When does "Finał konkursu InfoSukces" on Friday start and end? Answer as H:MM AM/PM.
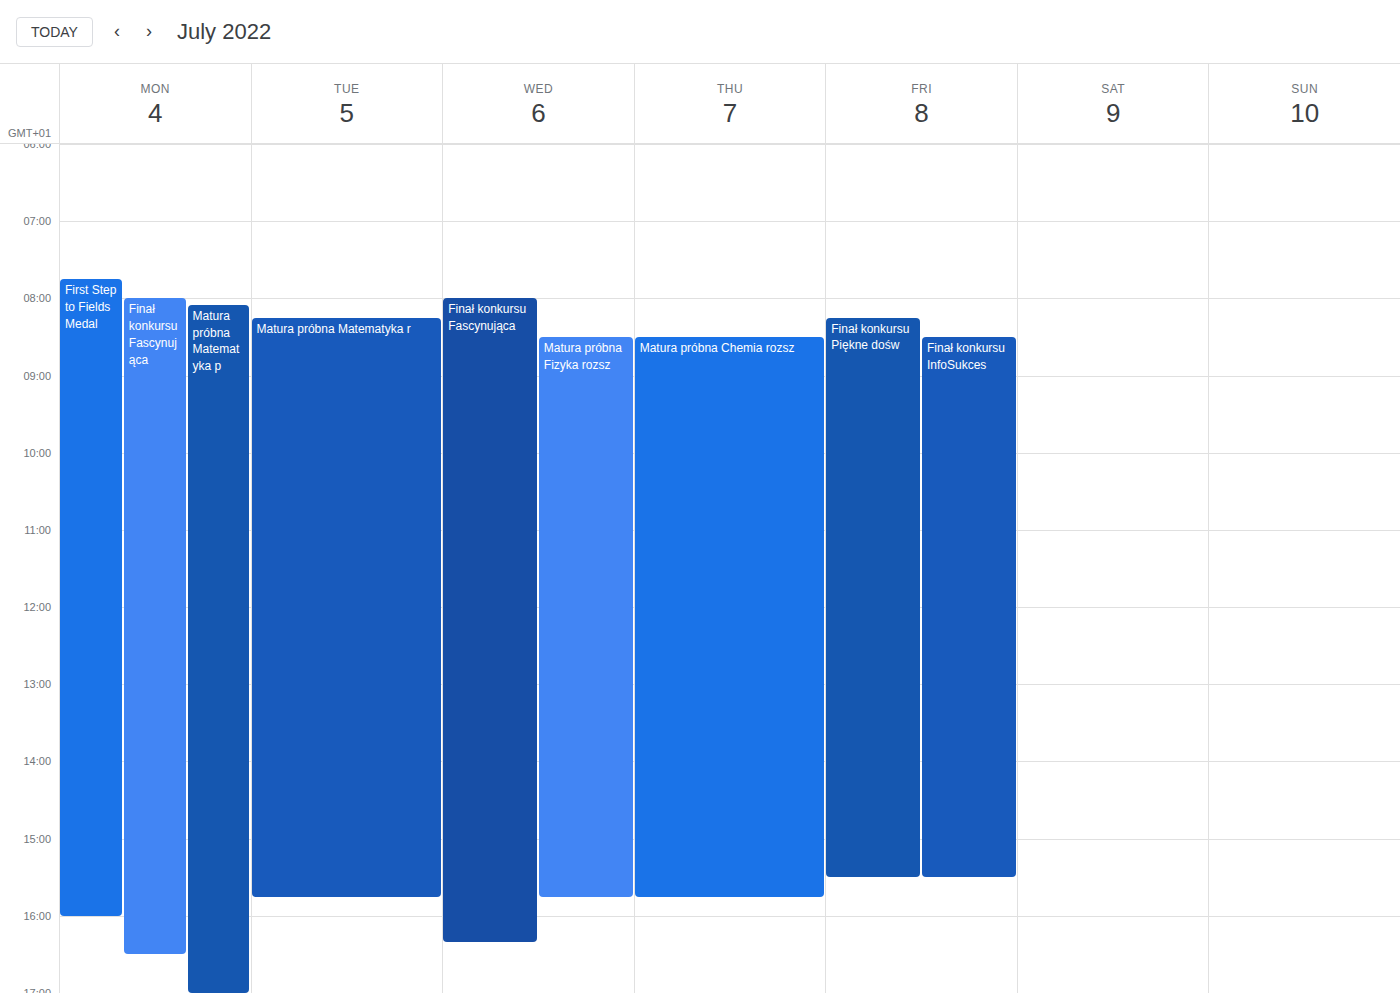
8:30 AM to 3:30 PM